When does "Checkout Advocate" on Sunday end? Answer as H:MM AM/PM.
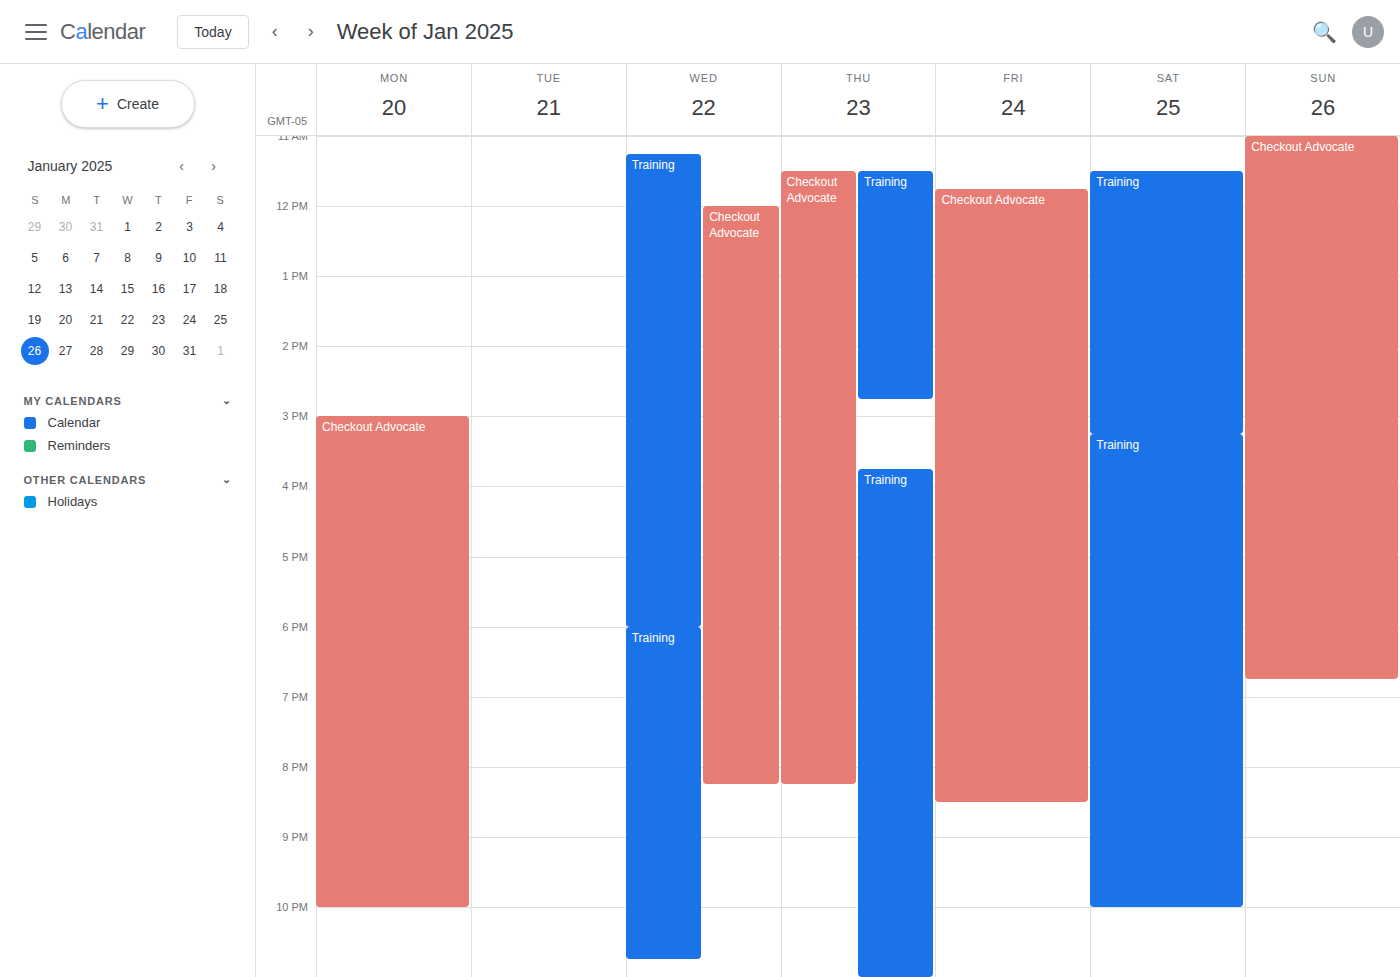
6:45 PM